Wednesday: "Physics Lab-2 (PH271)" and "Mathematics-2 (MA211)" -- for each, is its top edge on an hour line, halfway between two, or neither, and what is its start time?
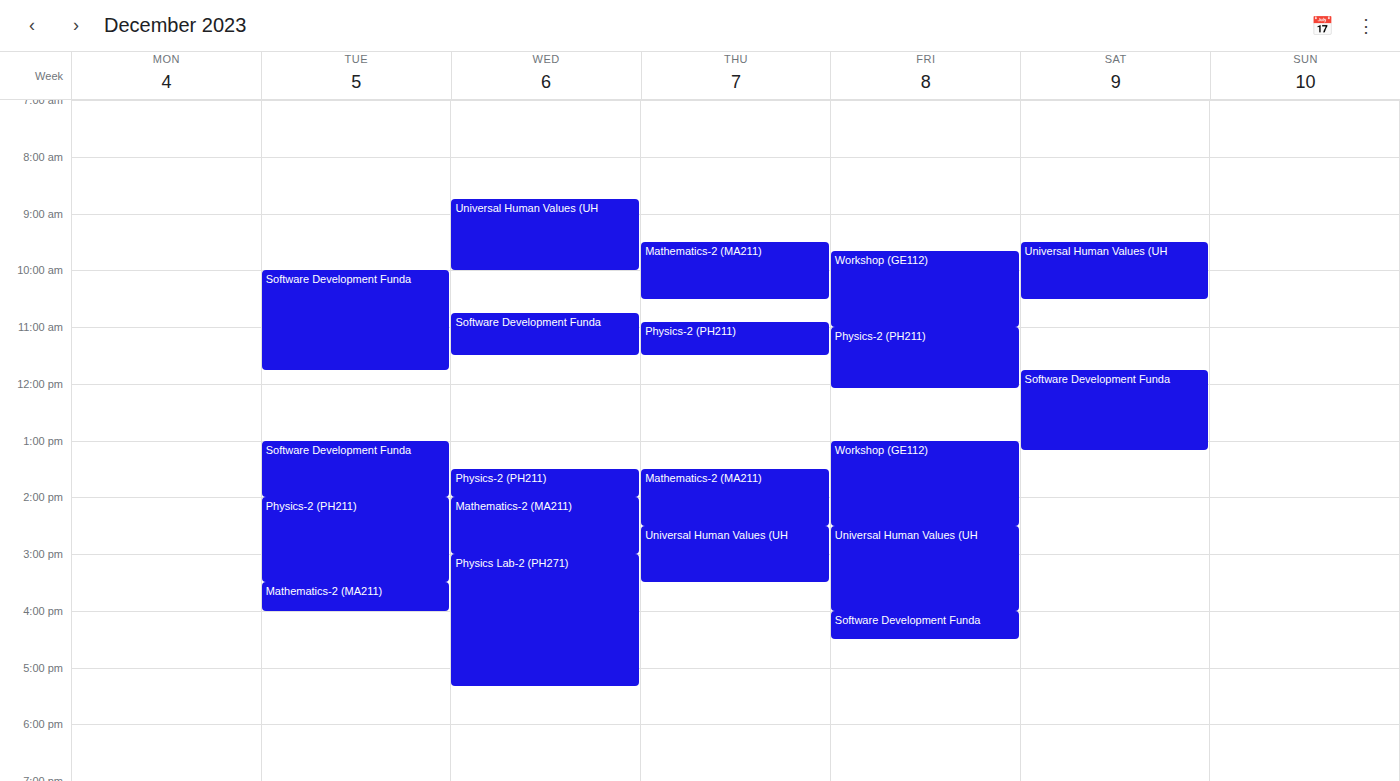
"Physics Lab-2 (PH271)": 3:00 PM, exactly on the 3 PM line. "Mathematics-2 (MA211)": 2:00 PM, exactly on the 2 PM line.